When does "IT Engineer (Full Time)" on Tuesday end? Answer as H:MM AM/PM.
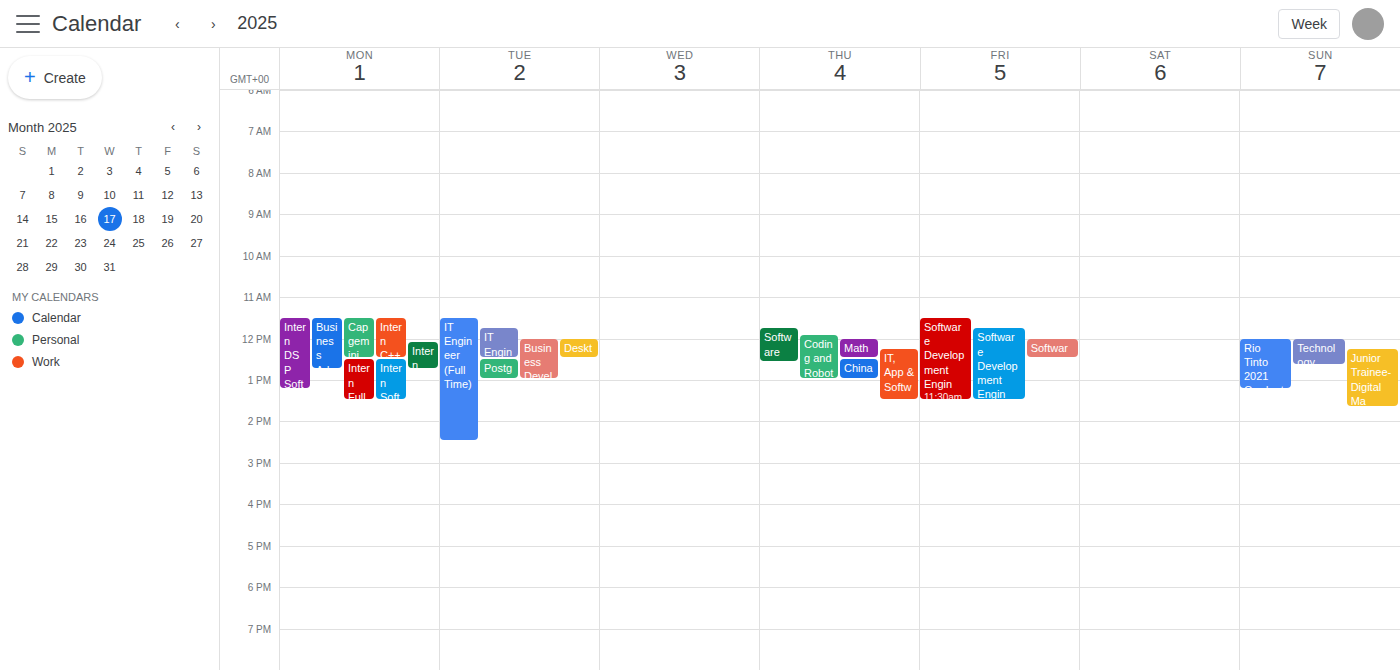
2:30 PM